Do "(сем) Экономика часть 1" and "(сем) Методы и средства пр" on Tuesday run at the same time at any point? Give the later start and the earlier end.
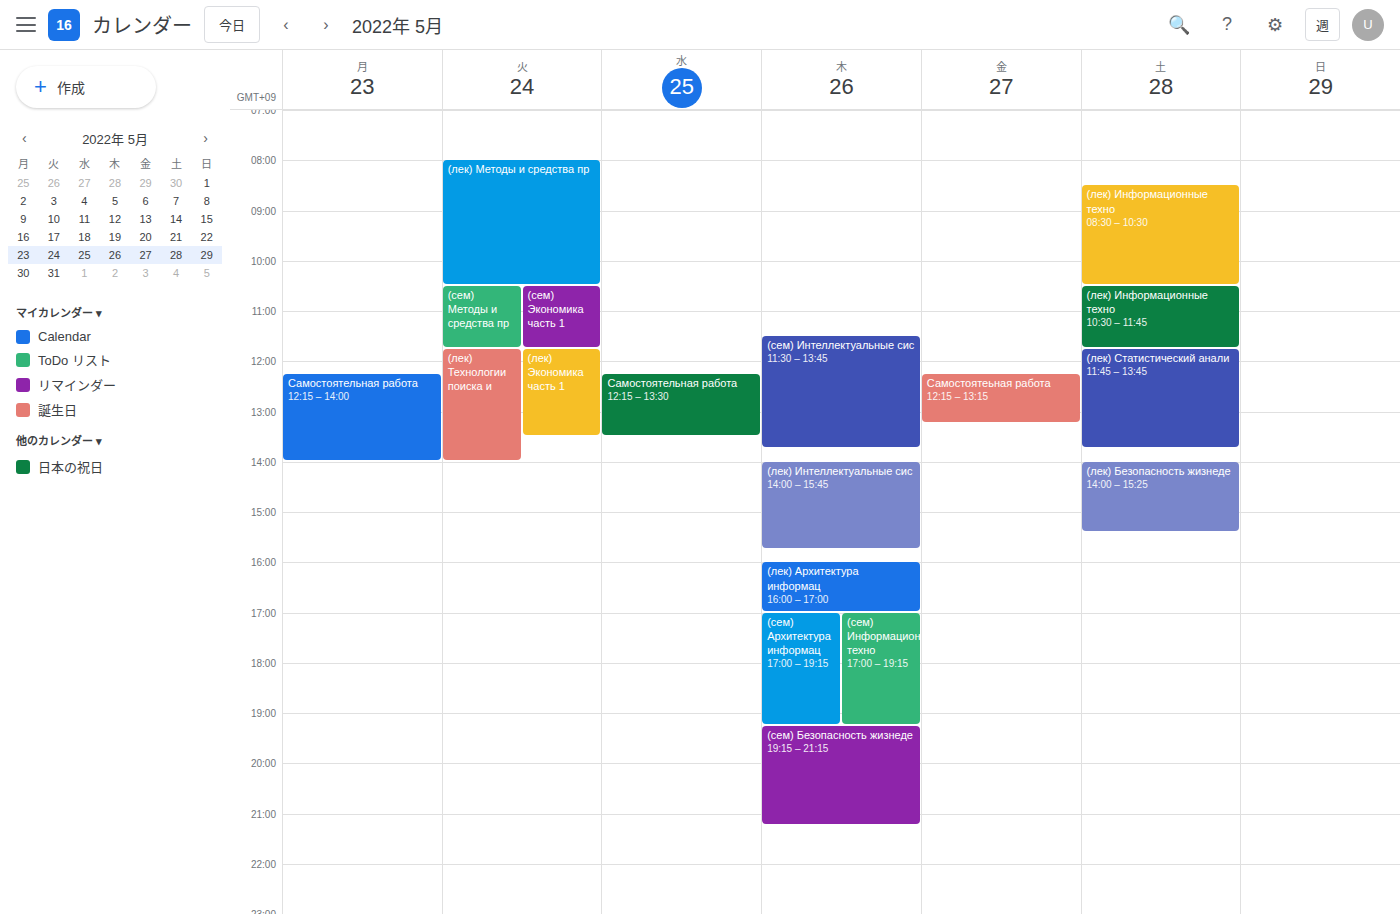
"(сем) Методы и средства пр" runs 10:30 to 11:45, inside "(сем) Экономика часть 1" -- they overlap.